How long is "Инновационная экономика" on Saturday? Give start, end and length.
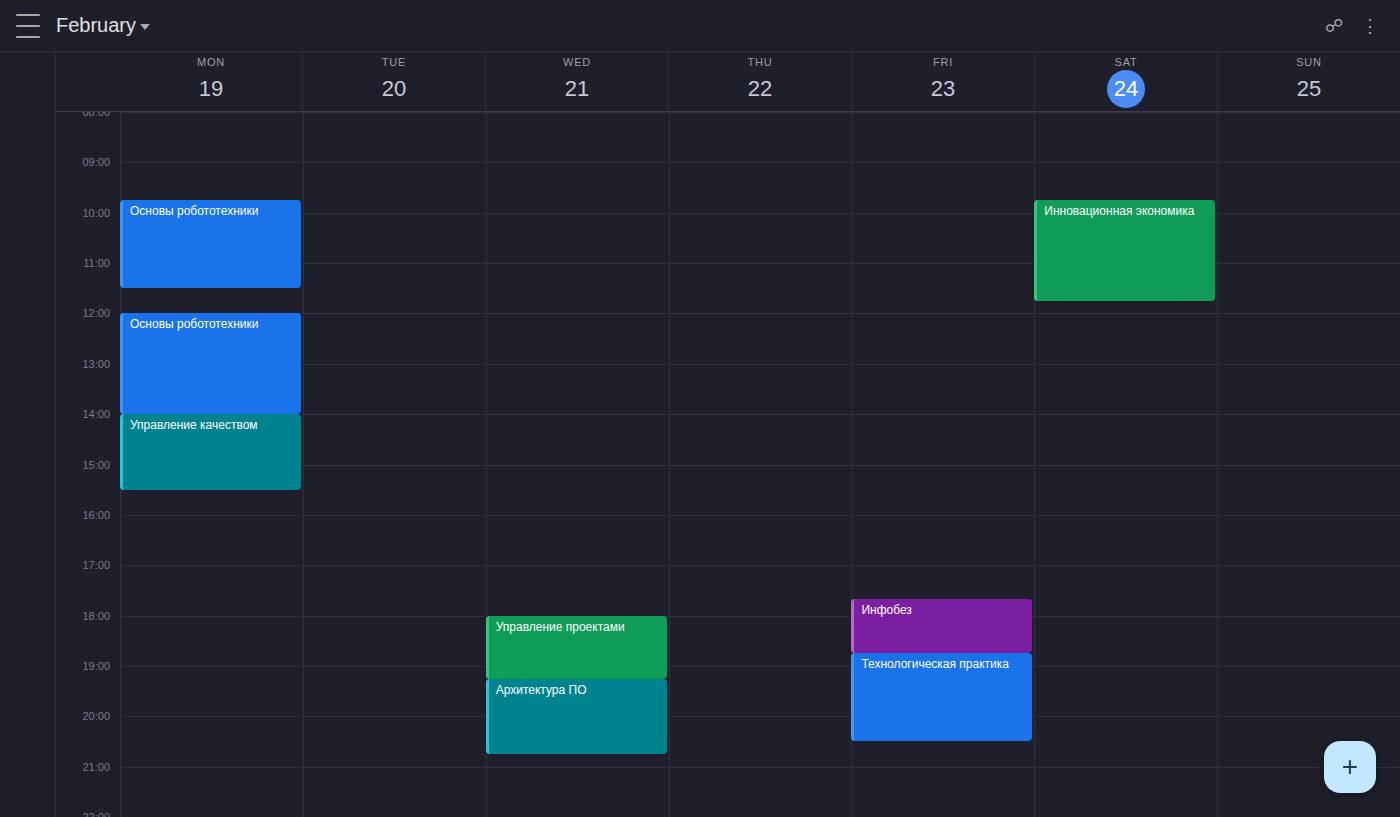
09:45 to 11:45, 2 hours